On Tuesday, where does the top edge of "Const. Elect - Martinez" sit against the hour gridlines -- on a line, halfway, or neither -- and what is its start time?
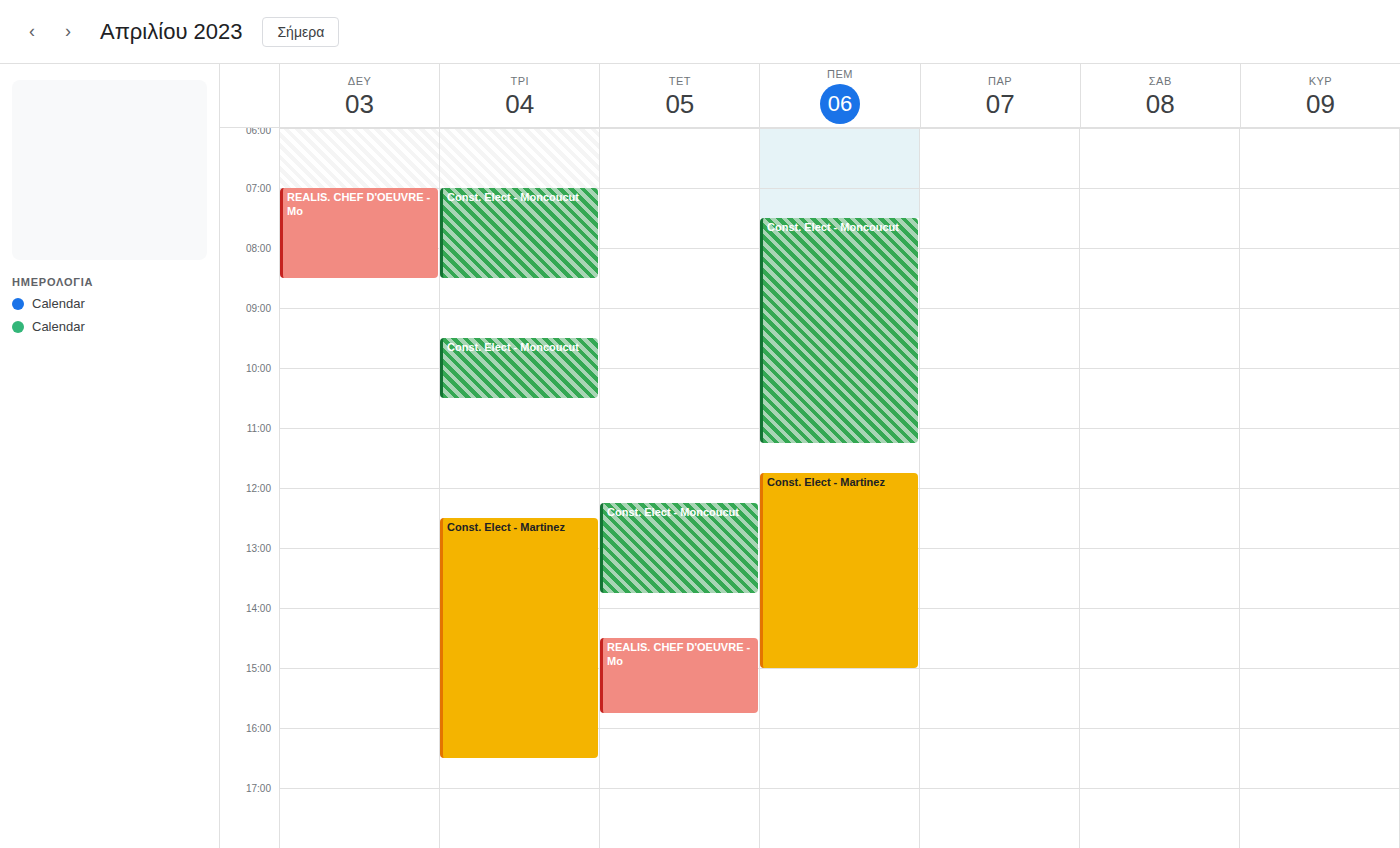
12:30 PM -- halfway between the 12 PM and 1 PM lines.